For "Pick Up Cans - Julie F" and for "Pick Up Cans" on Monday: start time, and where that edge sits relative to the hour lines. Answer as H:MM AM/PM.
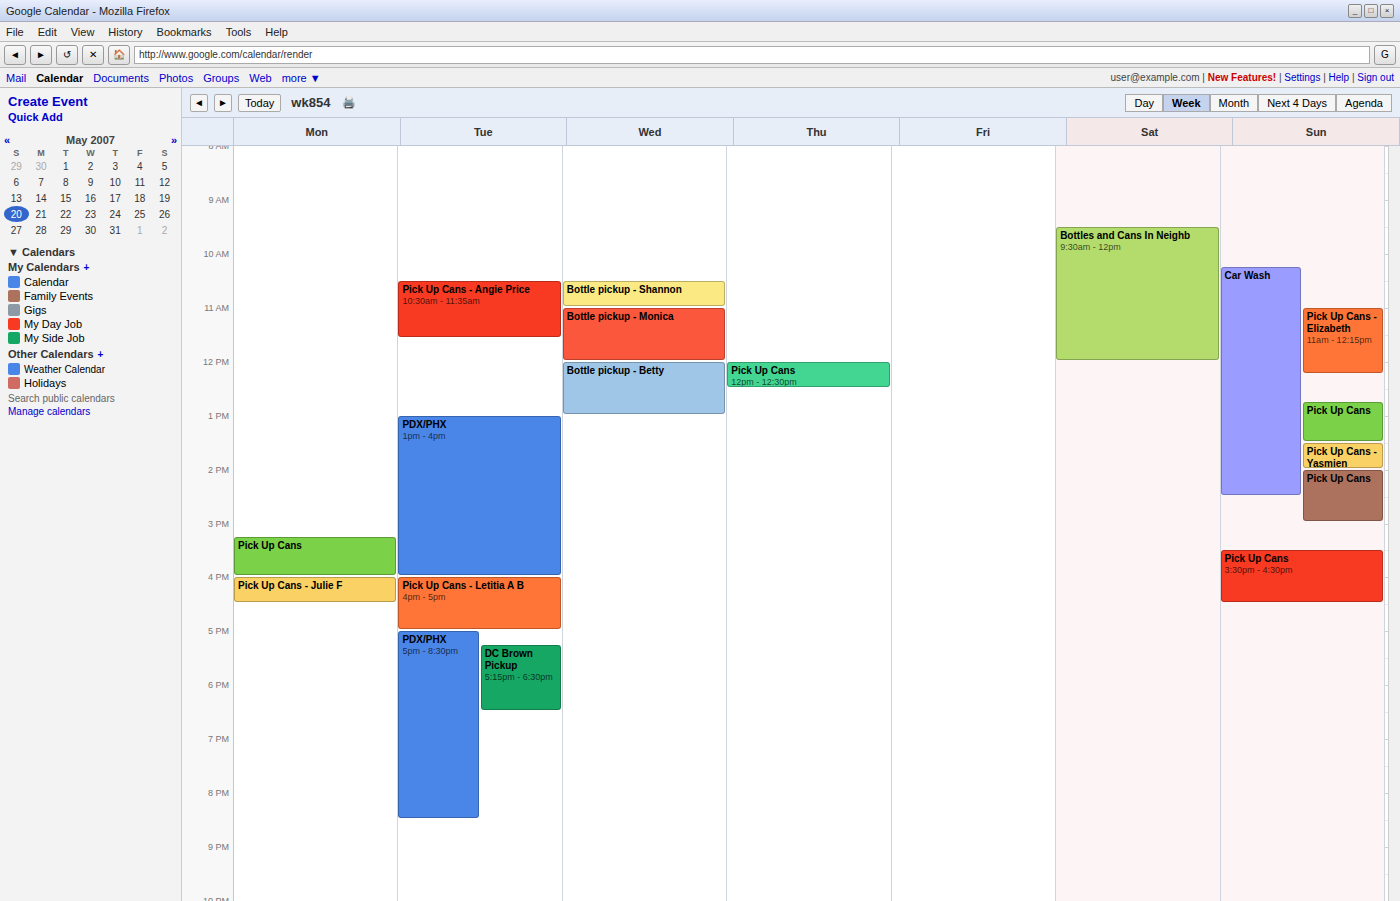
"Pick Up Cans - Julie F": 4:00 PM, exactly on the 4 PM line. "Pick Up Cans": 3:15 PM, neither: a quarter of the way from the 3 PM line to the 4 PM line.